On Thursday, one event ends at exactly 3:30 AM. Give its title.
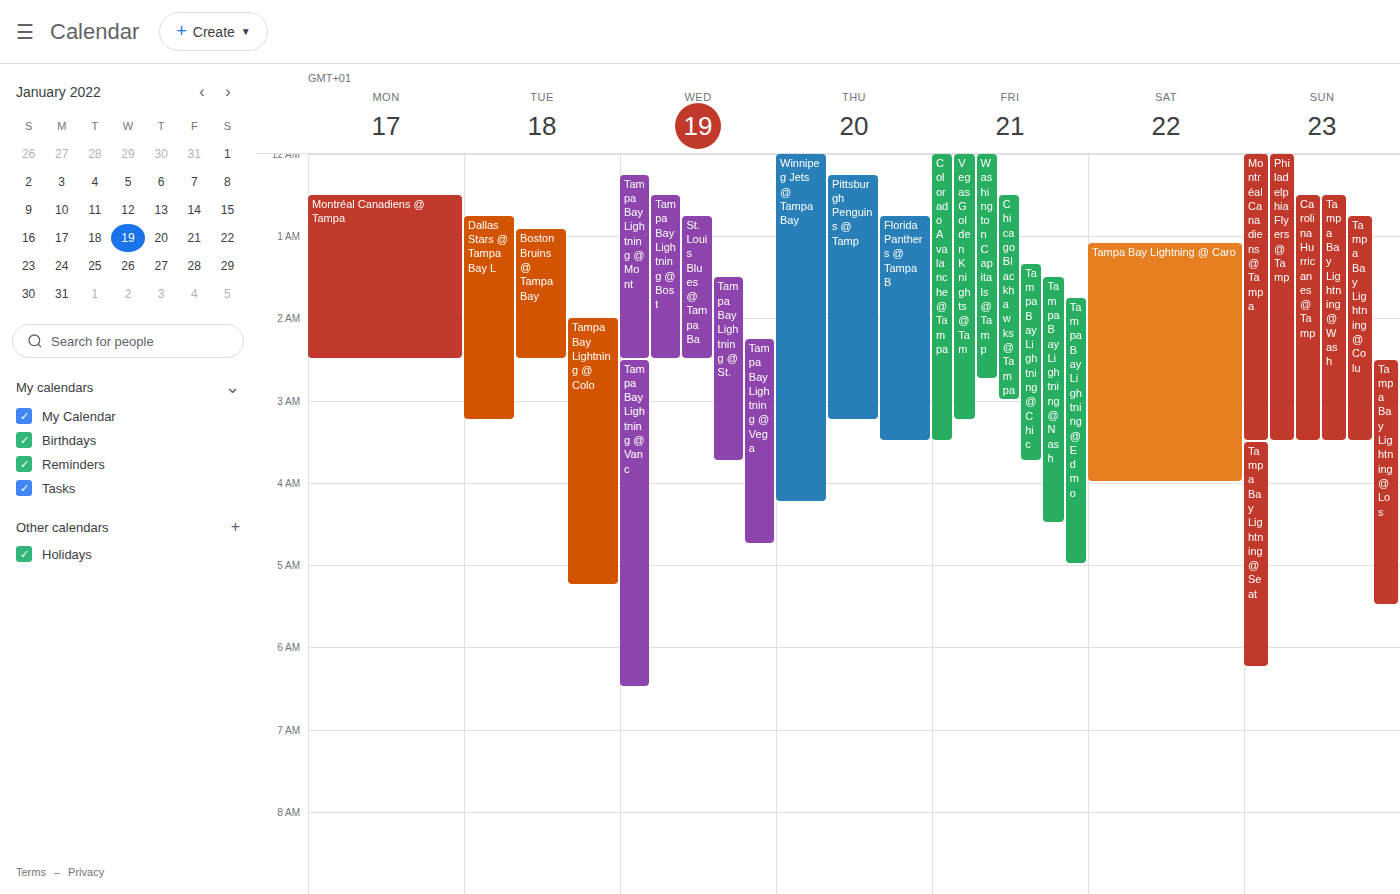
"Florida Panthers @ Tampa B"